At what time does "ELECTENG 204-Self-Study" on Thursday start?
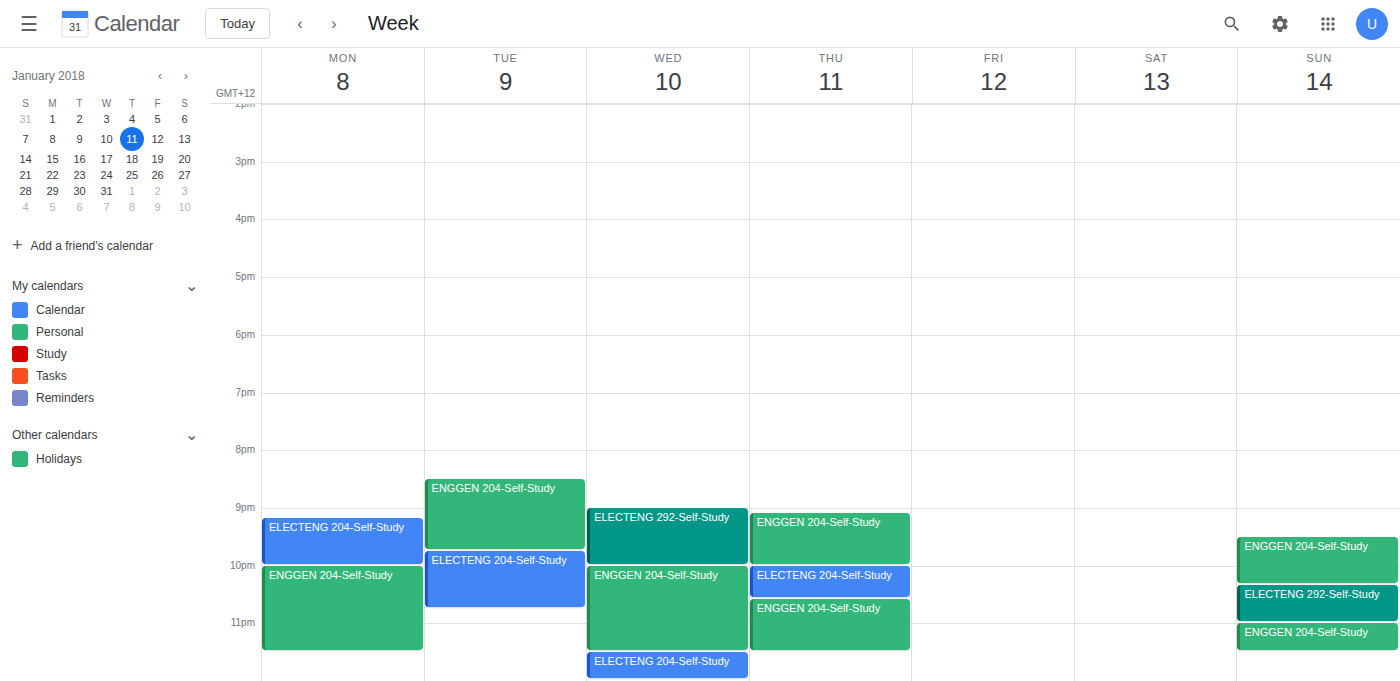
22:00